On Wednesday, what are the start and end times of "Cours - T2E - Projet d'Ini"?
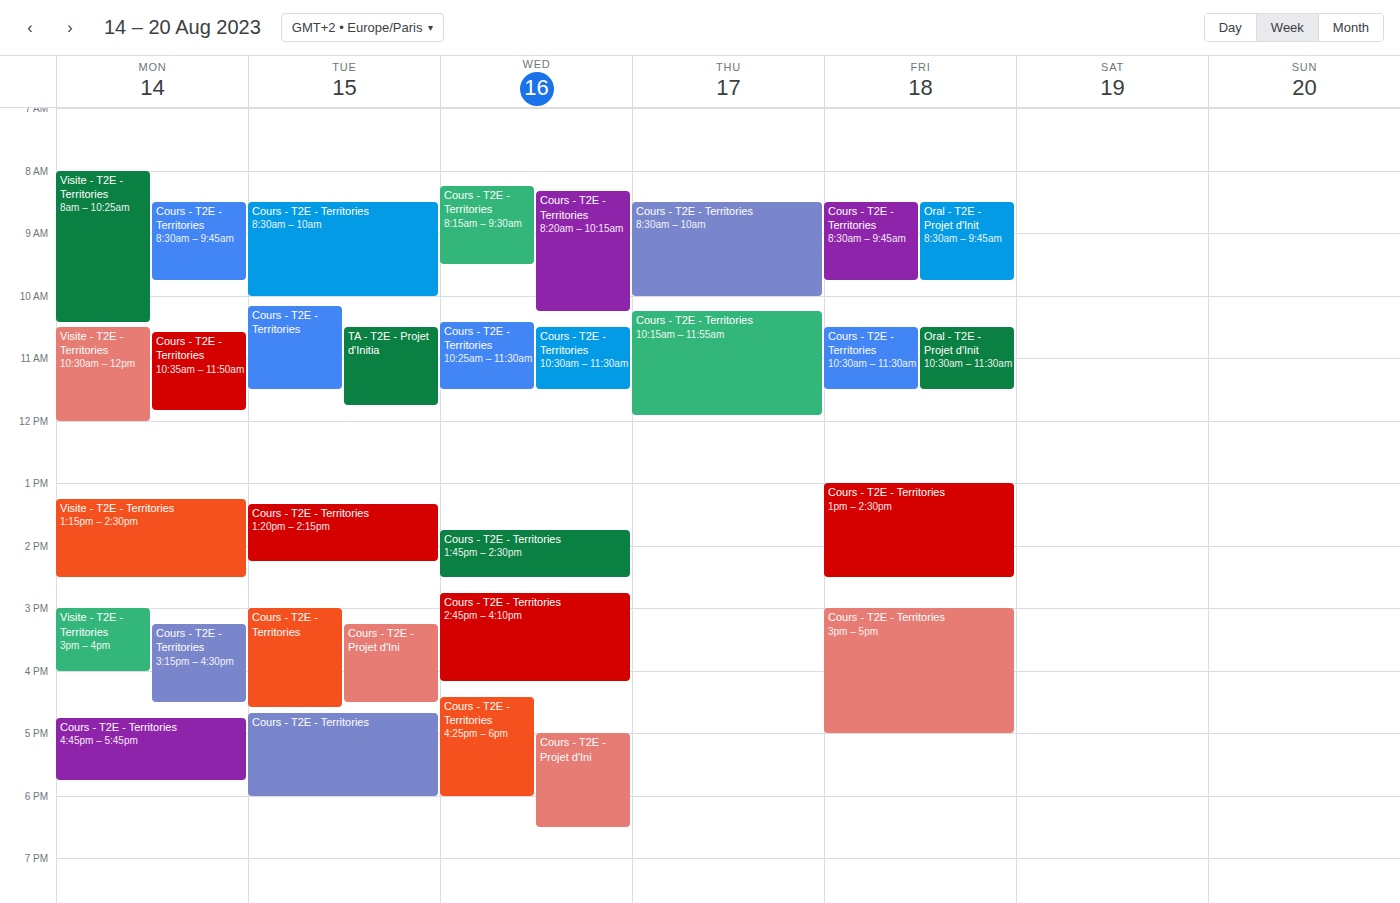
5:00 PM to 6:30 PM